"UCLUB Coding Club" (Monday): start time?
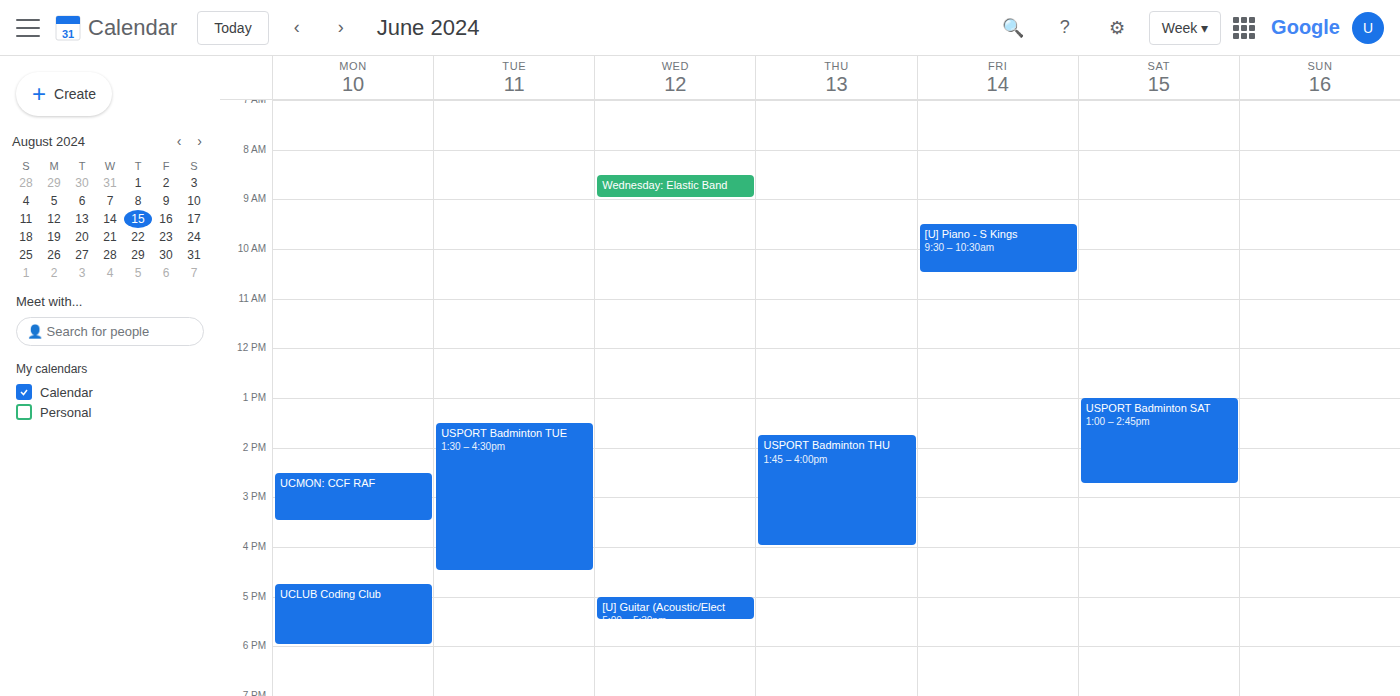
4:45 PM